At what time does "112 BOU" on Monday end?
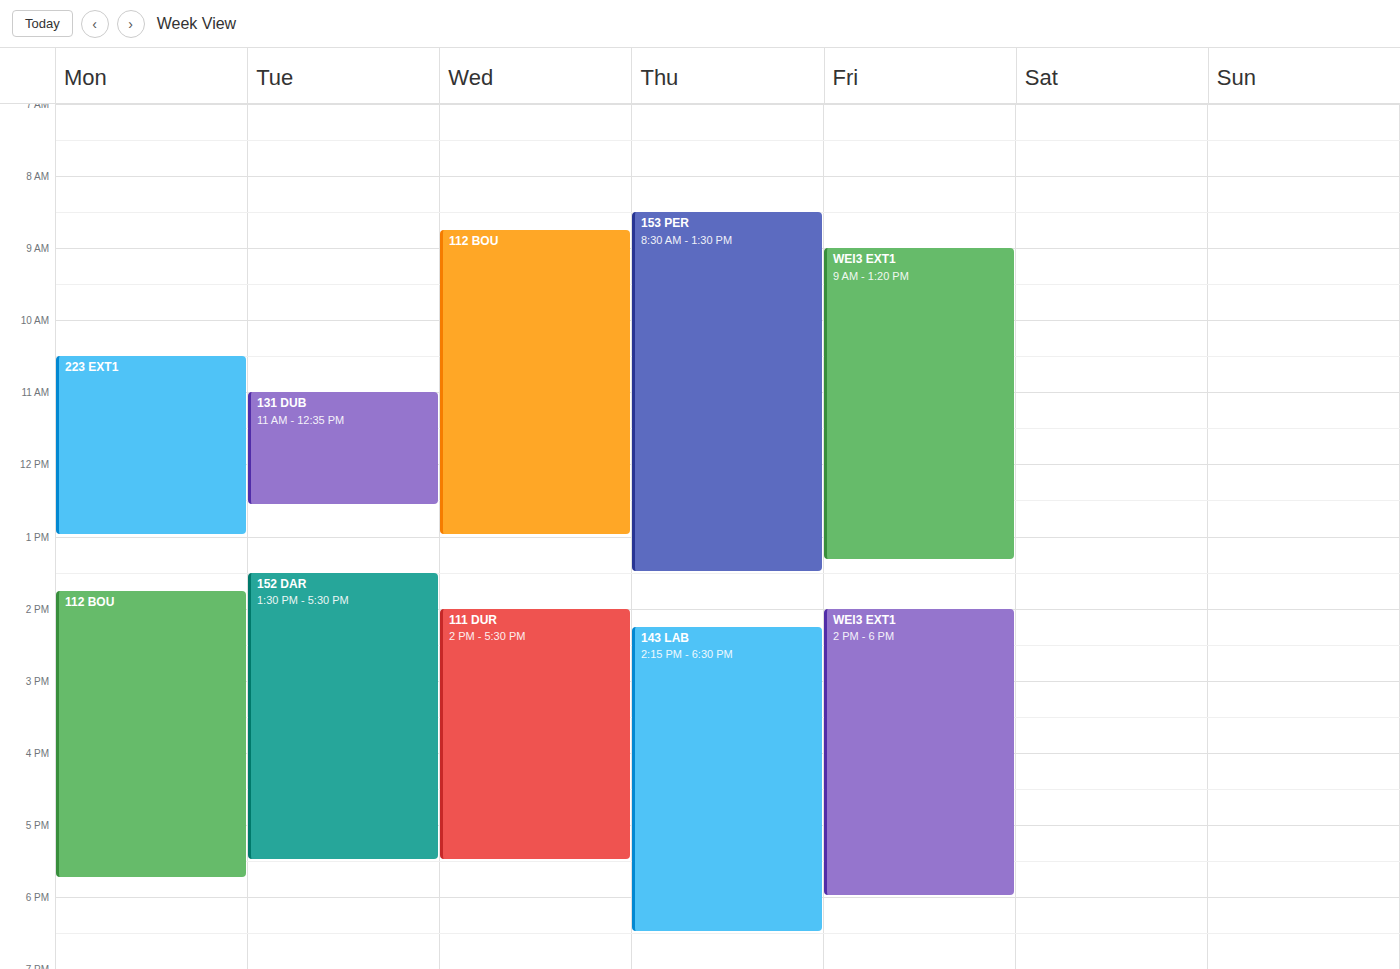
5:45 PM